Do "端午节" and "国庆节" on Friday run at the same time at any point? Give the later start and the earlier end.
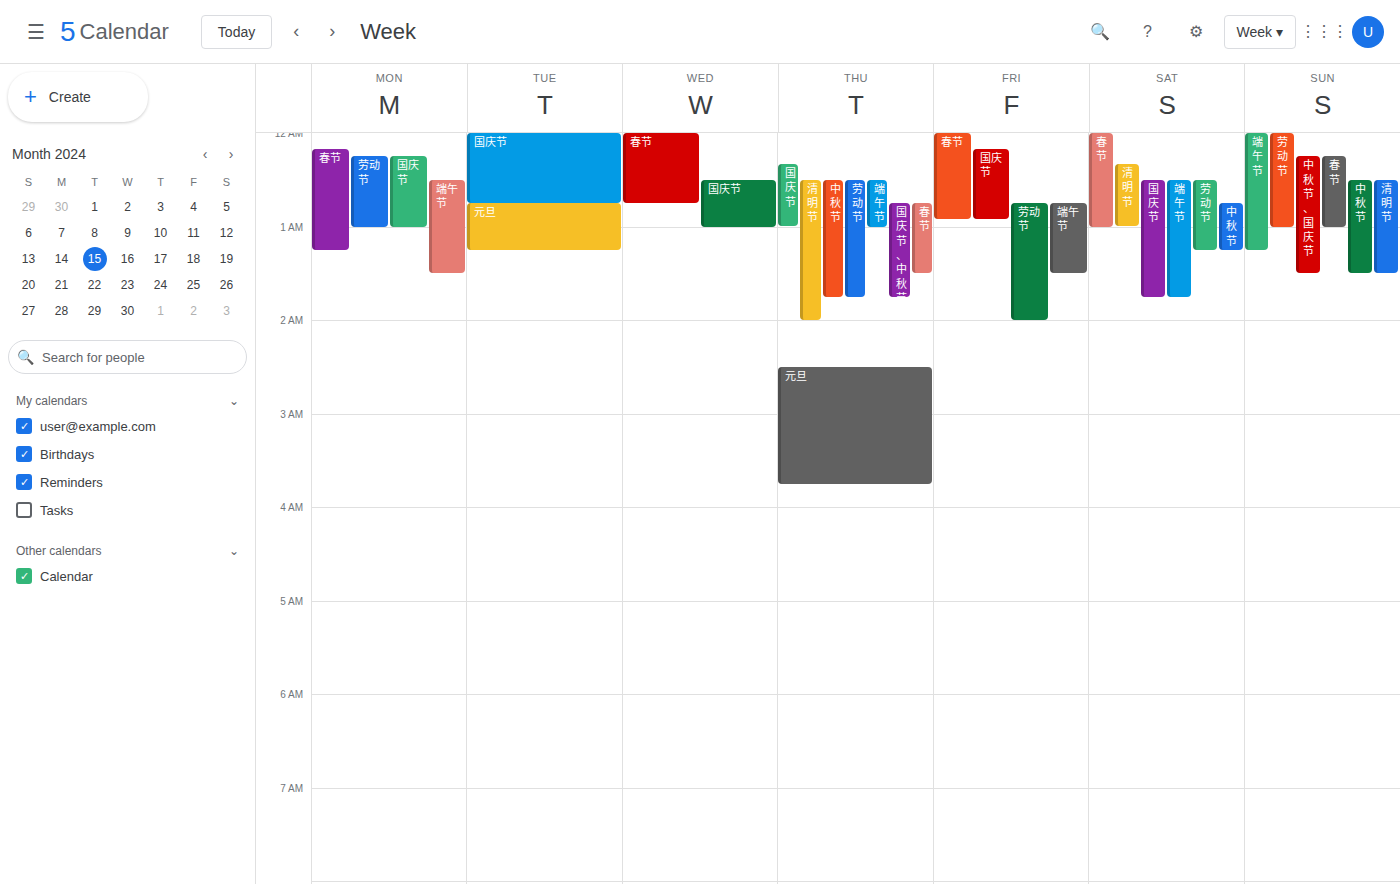
"端午节" starts at 12:45 AM, before "国庆节" ends at 12:55 AM -- they overlap.